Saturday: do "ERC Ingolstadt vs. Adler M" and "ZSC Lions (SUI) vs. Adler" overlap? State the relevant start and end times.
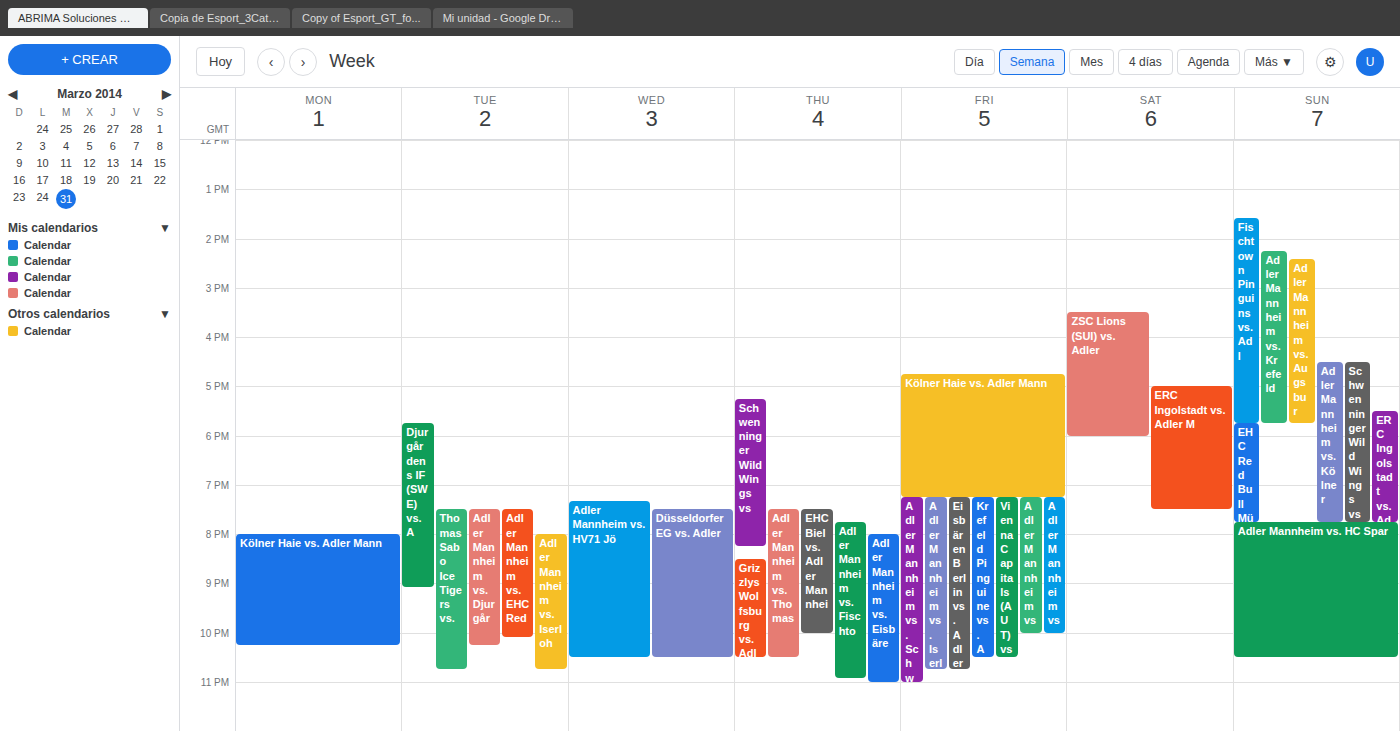
"ERC Ingolstadt vs. Adler M" starts at 5:00 PM, before "ZSC Lions (SUI) vs. Adler" ends at 6:00 PM -- they overlap.